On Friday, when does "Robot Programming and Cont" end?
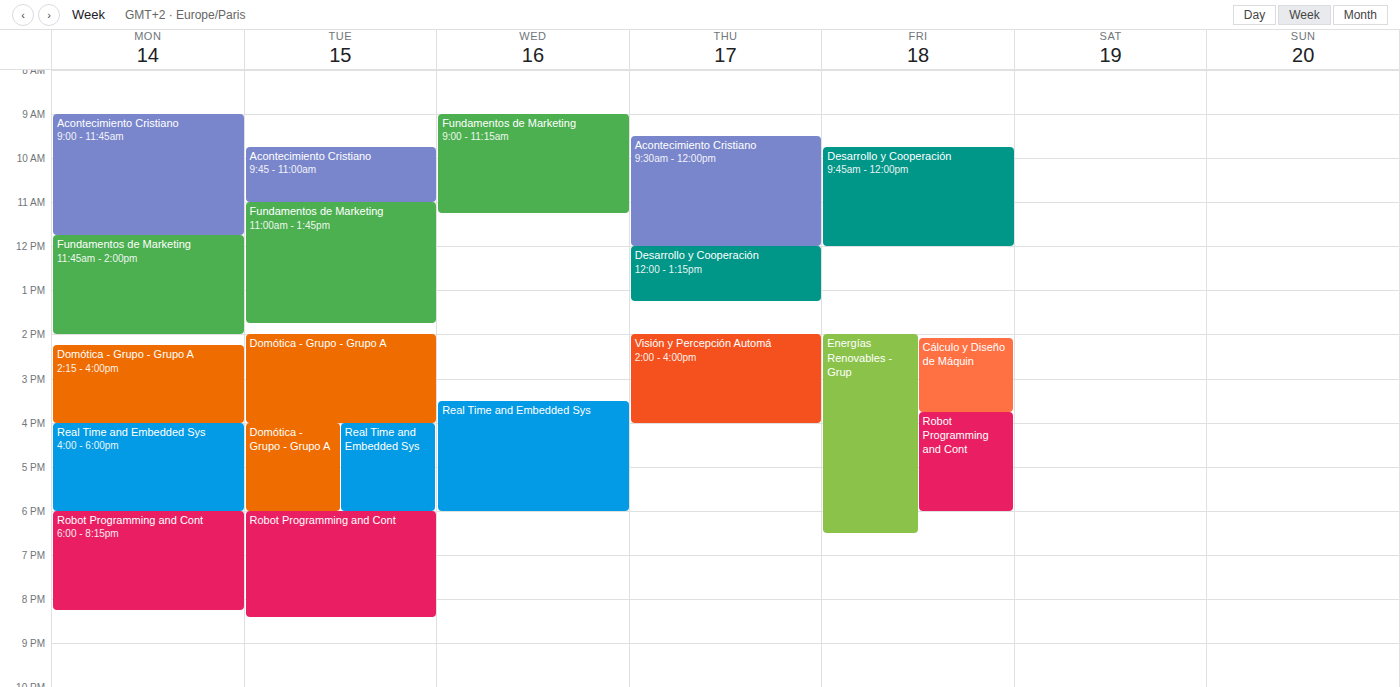
6:00 PM